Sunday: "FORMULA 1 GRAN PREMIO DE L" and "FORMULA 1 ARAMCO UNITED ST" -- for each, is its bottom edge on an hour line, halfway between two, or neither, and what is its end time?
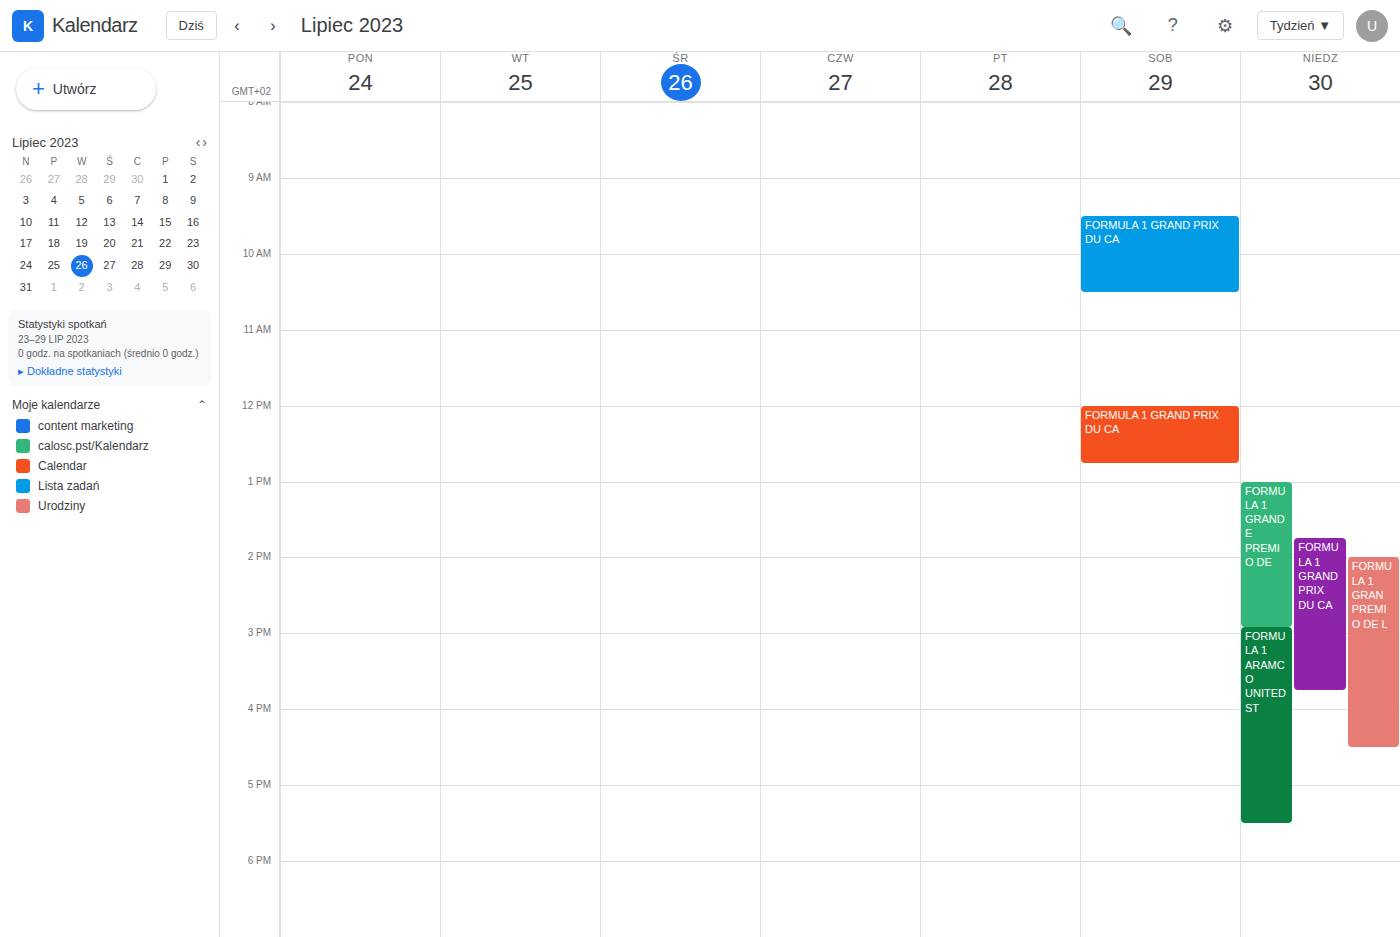
"FORMULA 1 GRAN PREMIO DE L": 4:30 PM, halfway between the 4 PM and 5 PM lines. "FORMULA 1 ARAMCO UNITED ST": 5:30 PM, halfway between the 5 PM and 6 PM lines.